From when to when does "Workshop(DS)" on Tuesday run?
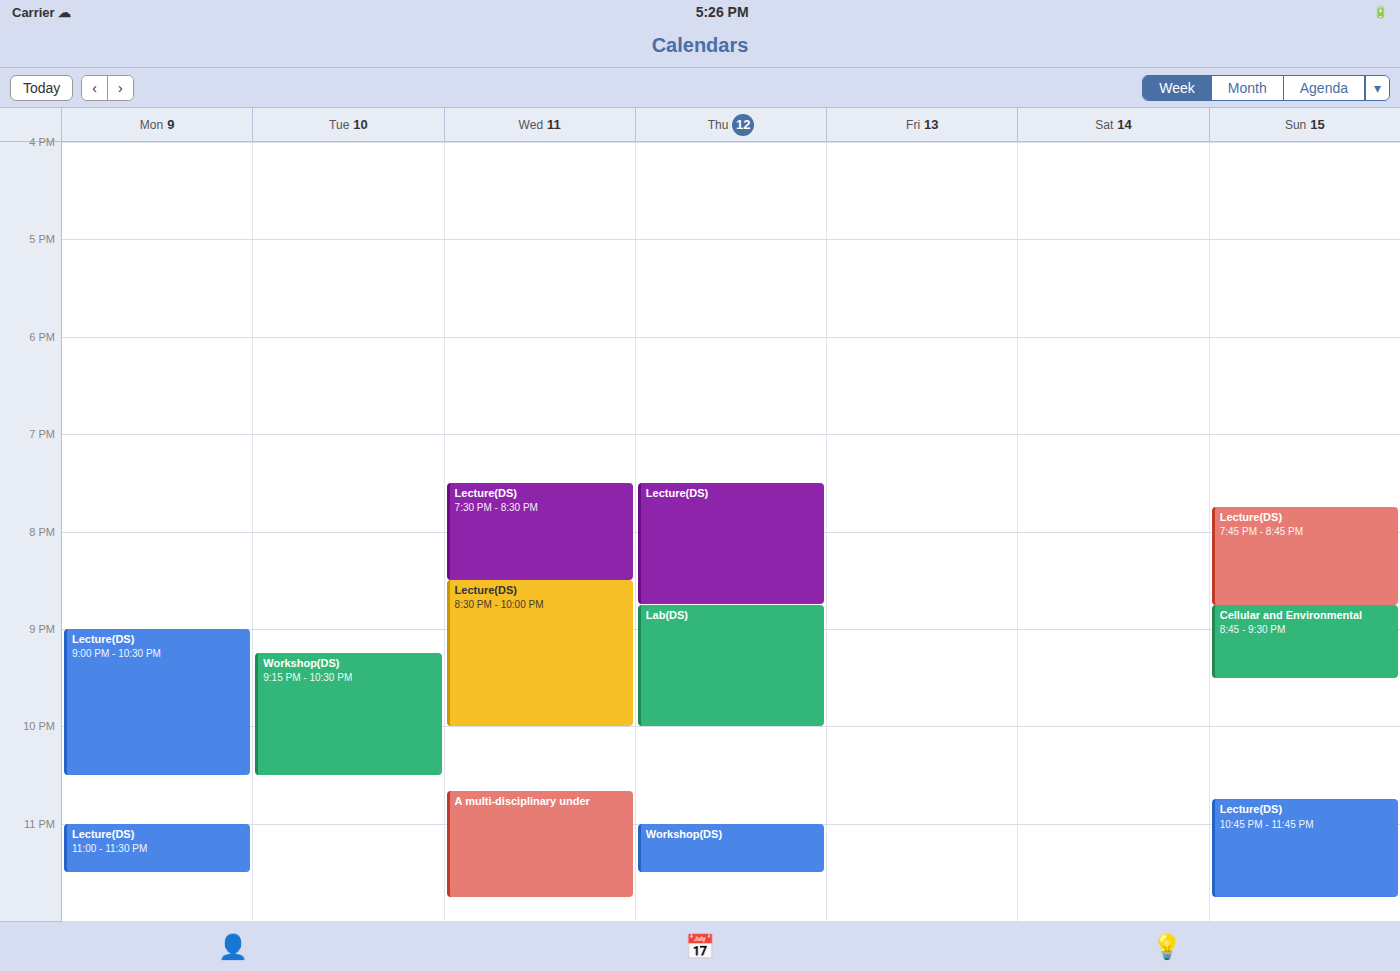
9:15 PM to 10:30 PM